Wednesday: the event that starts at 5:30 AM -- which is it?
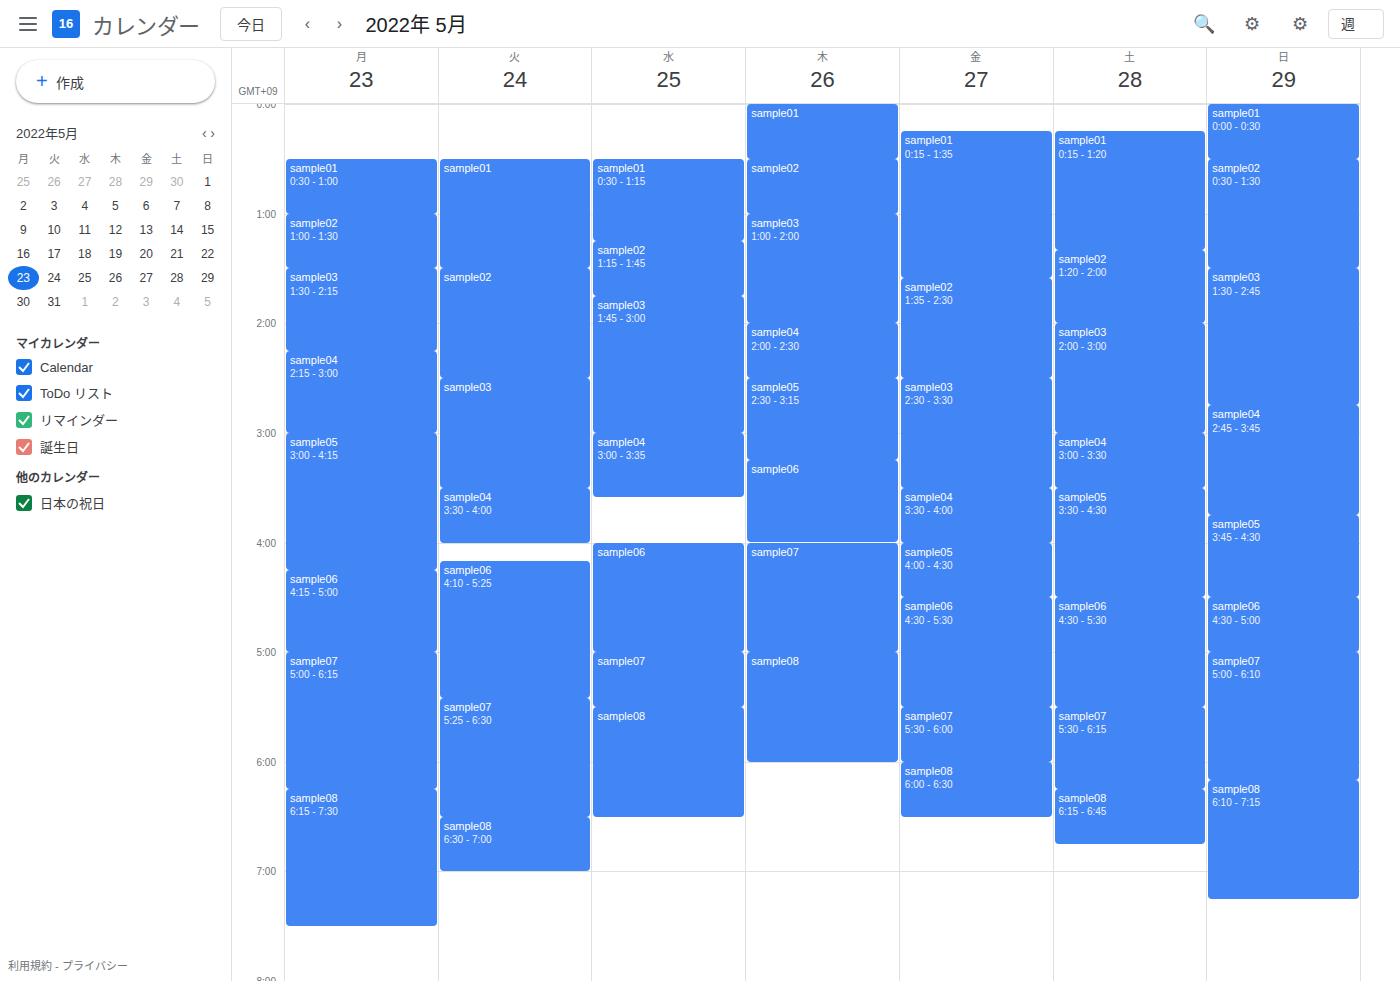
"sample08"